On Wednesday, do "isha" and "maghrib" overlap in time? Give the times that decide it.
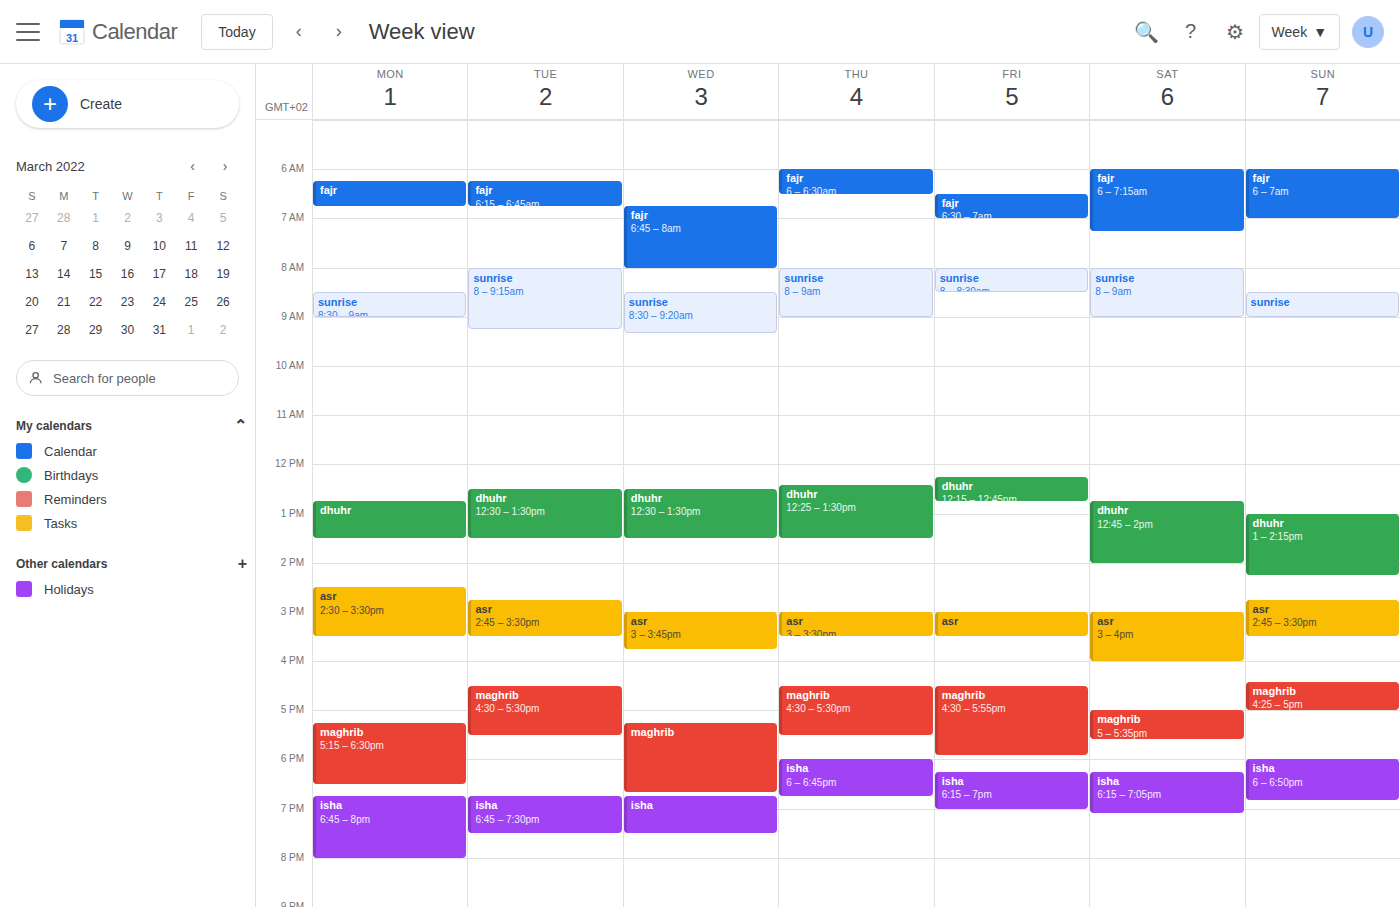
"maghrib" ends at 6:40 PM and "isha" starts at 6:45 PM -- no overlap.